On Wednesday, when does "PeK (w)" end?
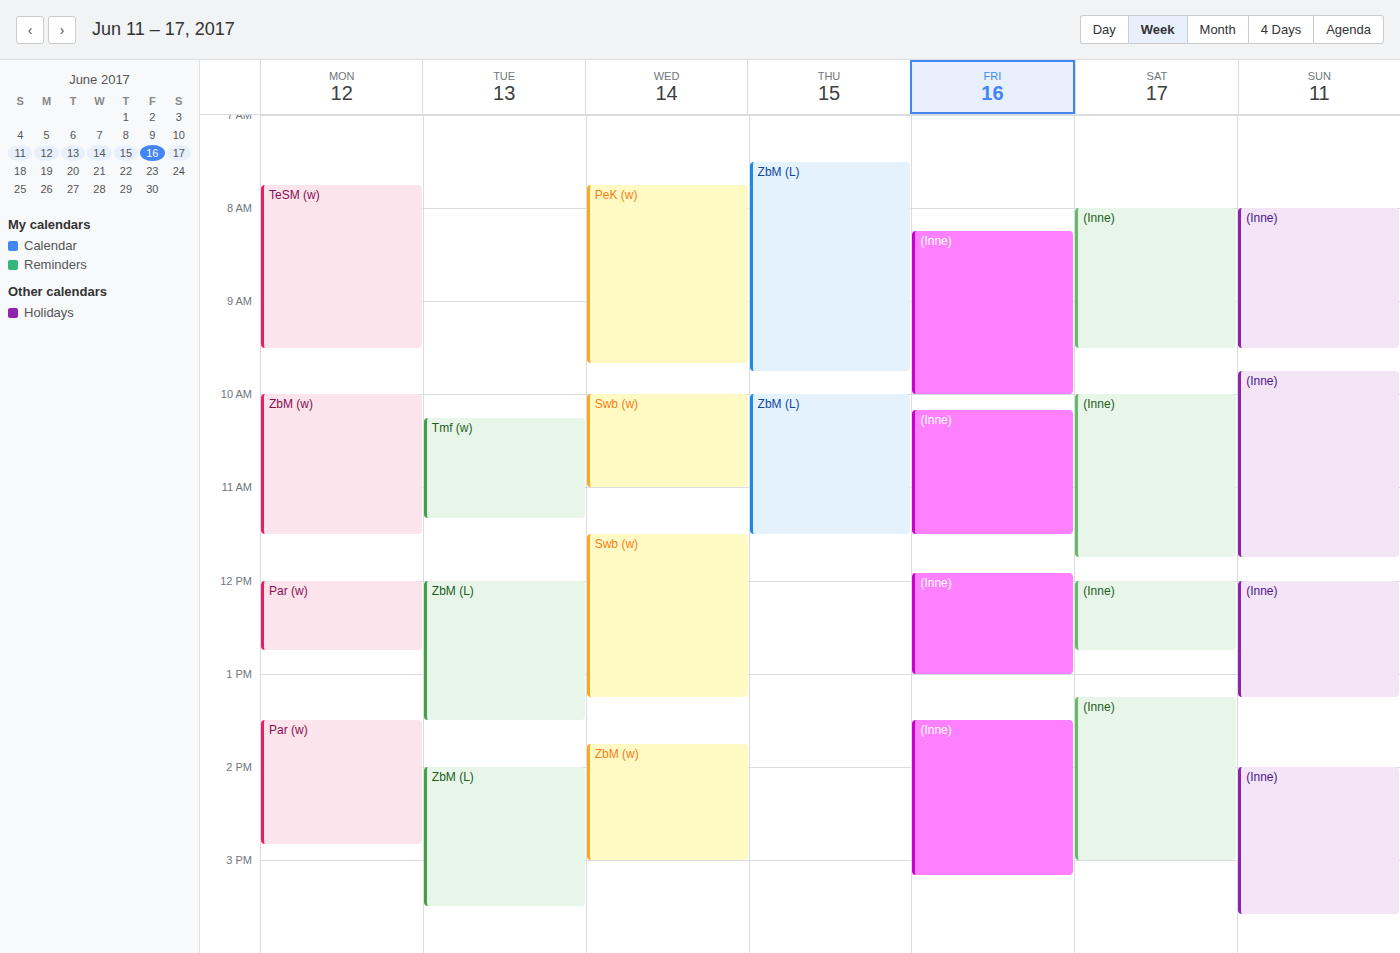
9:40 AM